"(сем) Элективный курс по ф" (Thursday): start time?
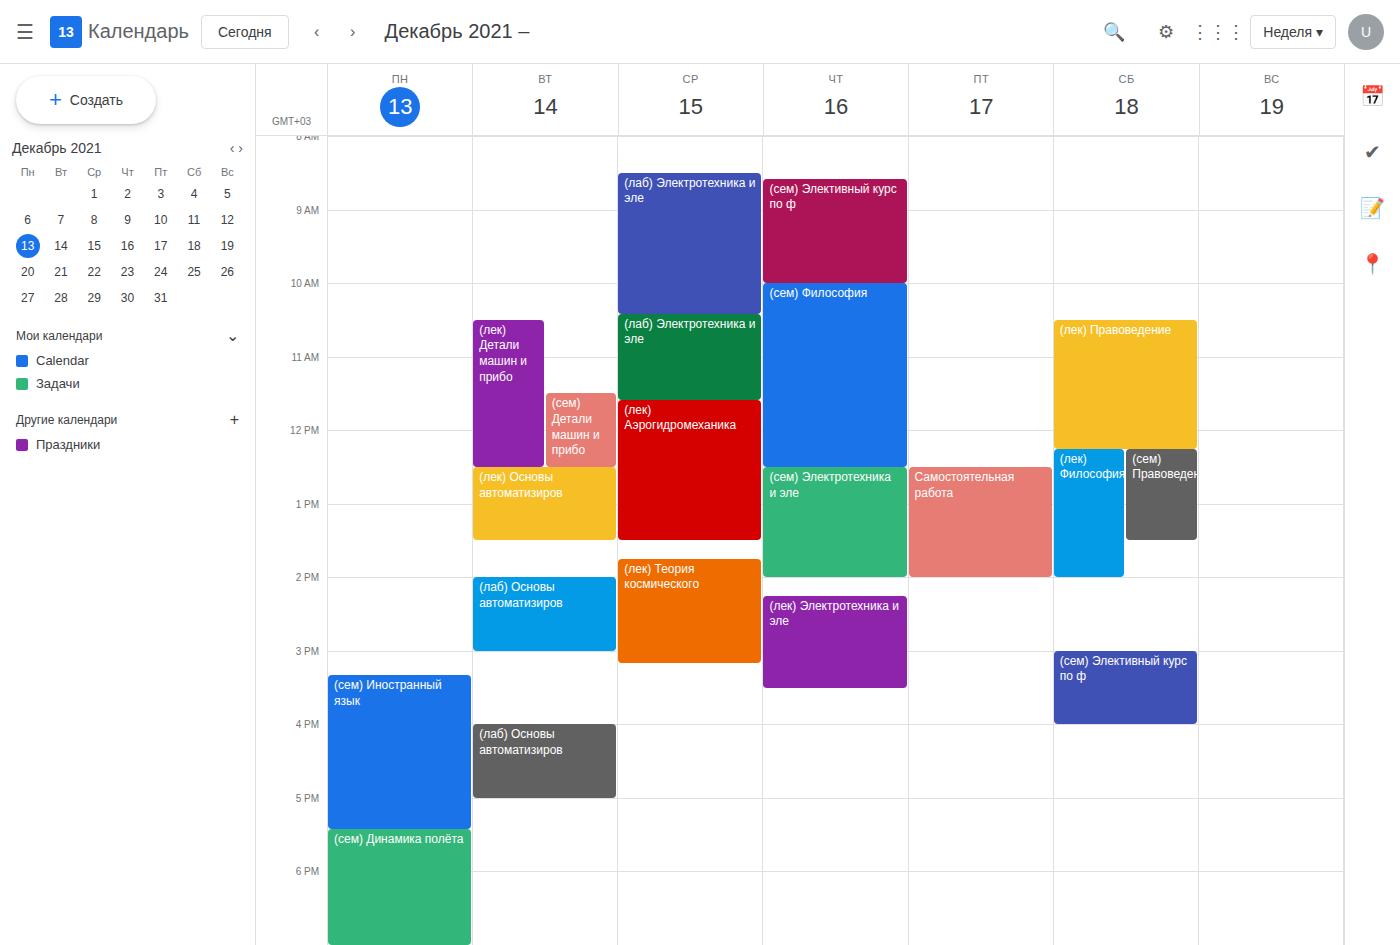
08:35